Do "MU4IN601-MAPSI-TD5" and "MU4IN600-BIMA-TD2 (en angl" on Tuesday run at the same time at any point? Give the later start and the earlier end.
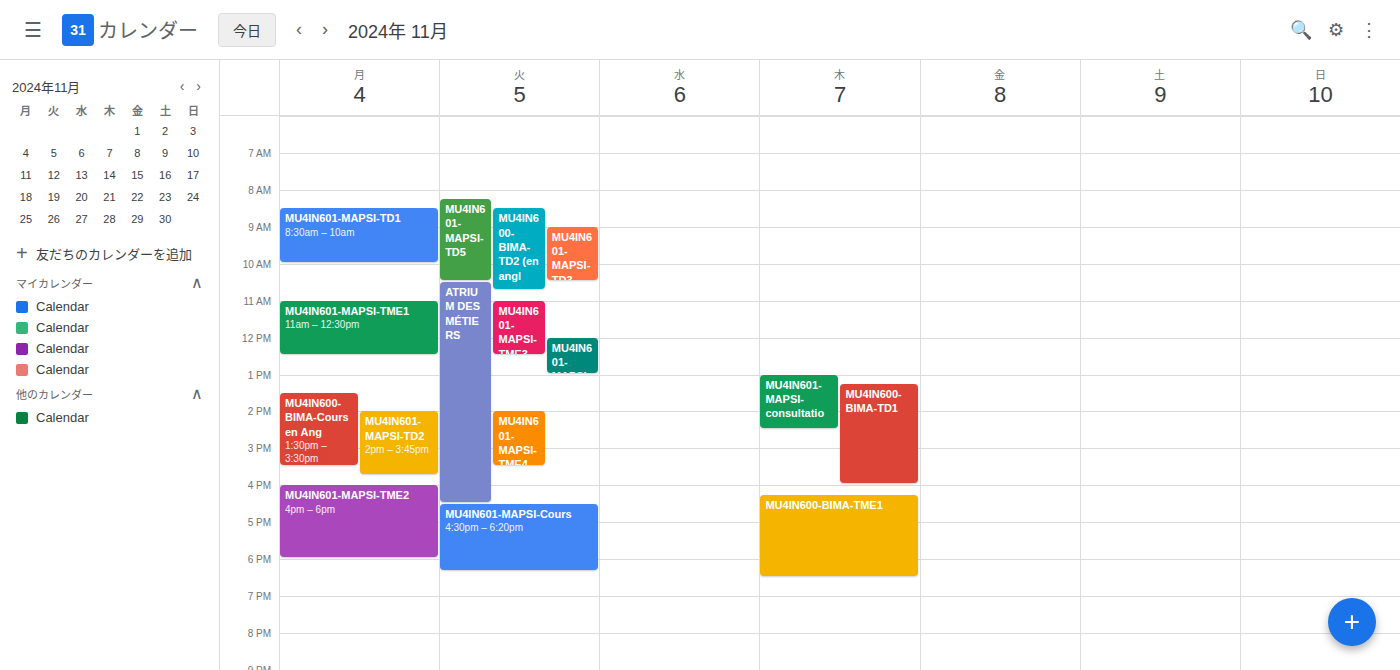
"MU4IN600-BIMA-TD2 (en angl" starts at 8:30 AM, before "MU4IN601-MAPSI-TD5" ends at 10:30 AM -- they overlap.